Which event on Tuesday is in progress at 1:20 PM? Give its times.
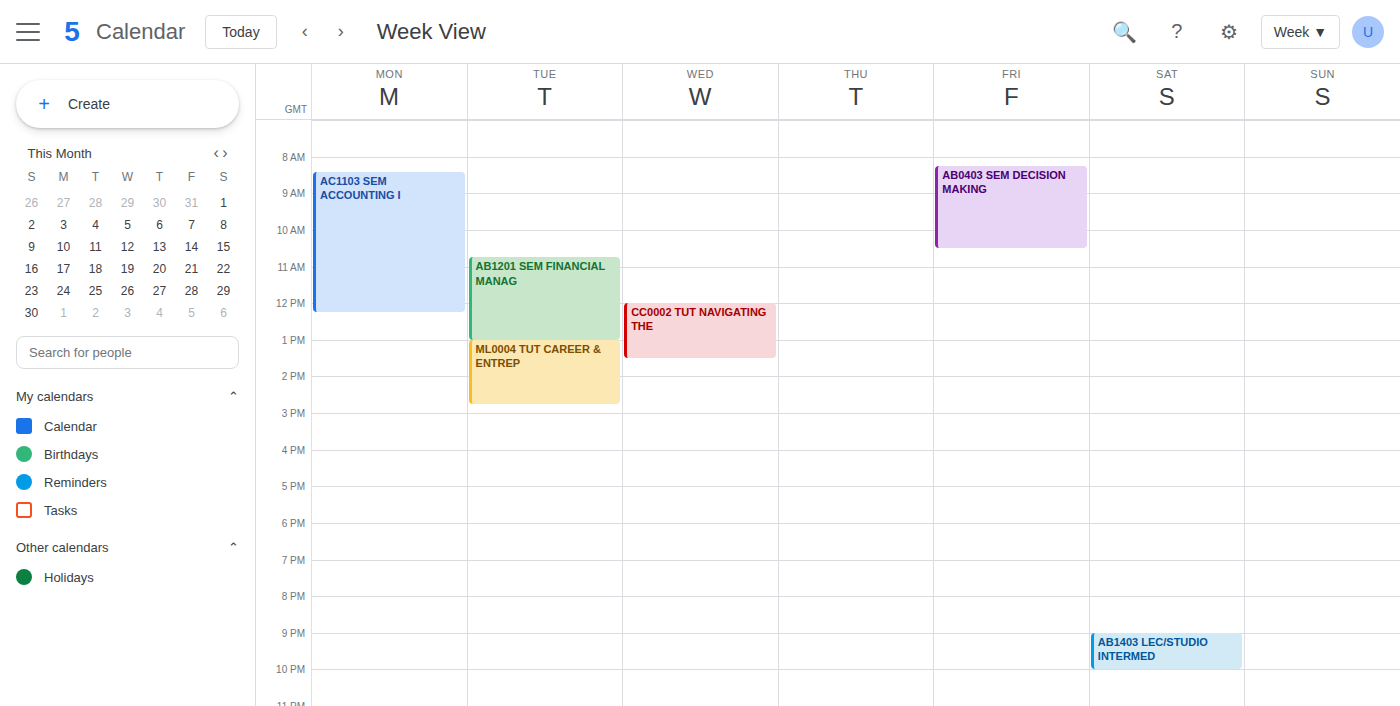
"ML0004 TUT CAREER & ENTREP", 1:00 PM to 2:45 PM